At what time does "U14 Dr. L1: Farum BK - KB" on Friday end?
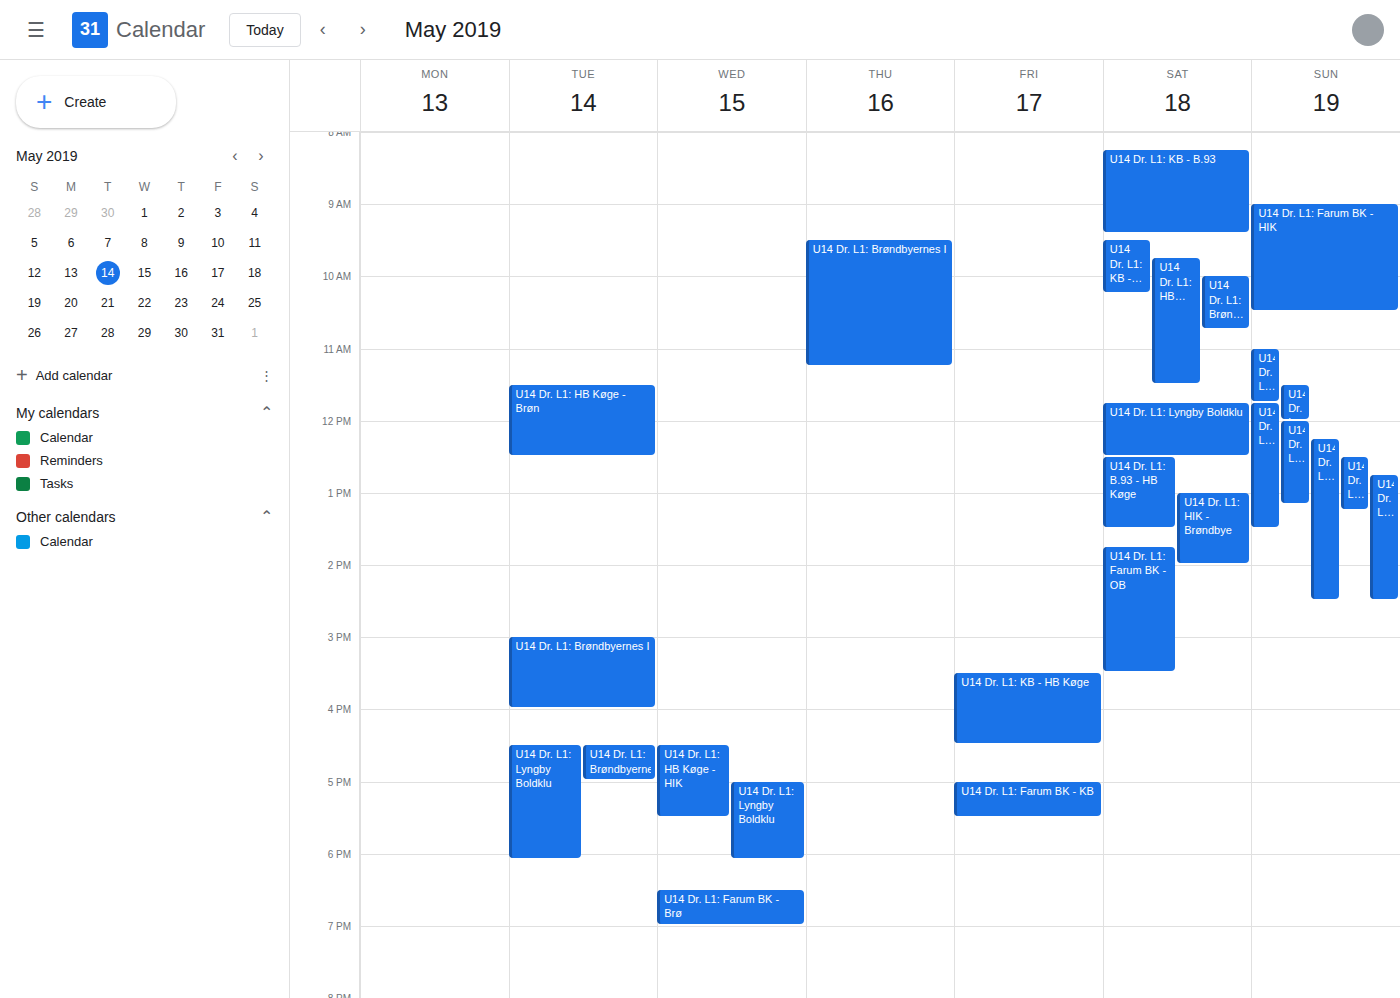
5:30 PM